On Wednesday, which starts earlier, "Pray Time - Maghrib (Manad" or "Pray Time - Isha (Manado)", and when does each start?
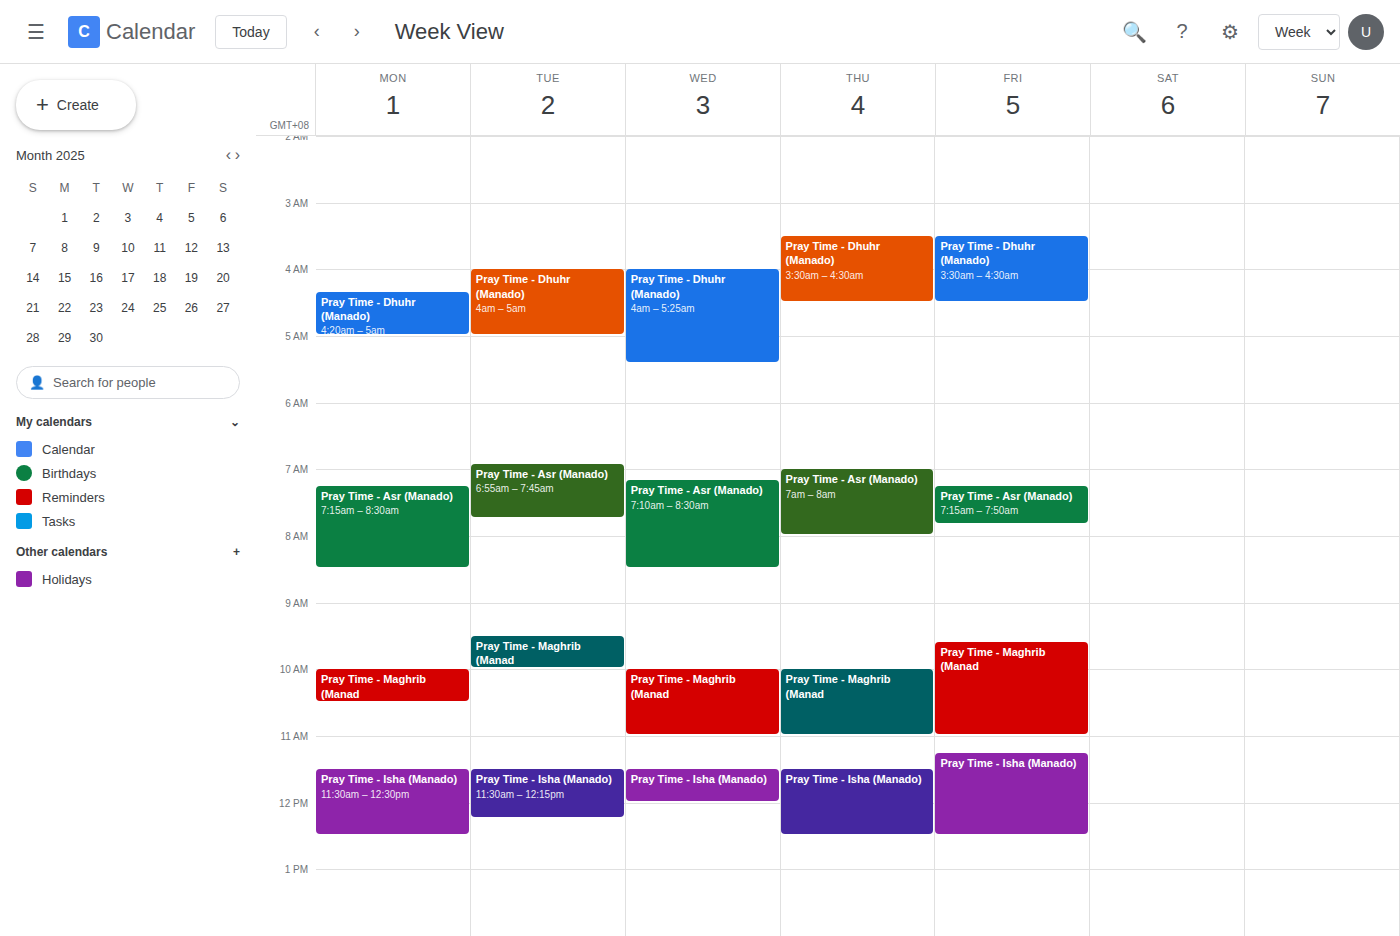
"Pray Time - Maghrib (Manad" 10:00 AM; "Pray Time - Isha (Manado)" 11:30 AM.